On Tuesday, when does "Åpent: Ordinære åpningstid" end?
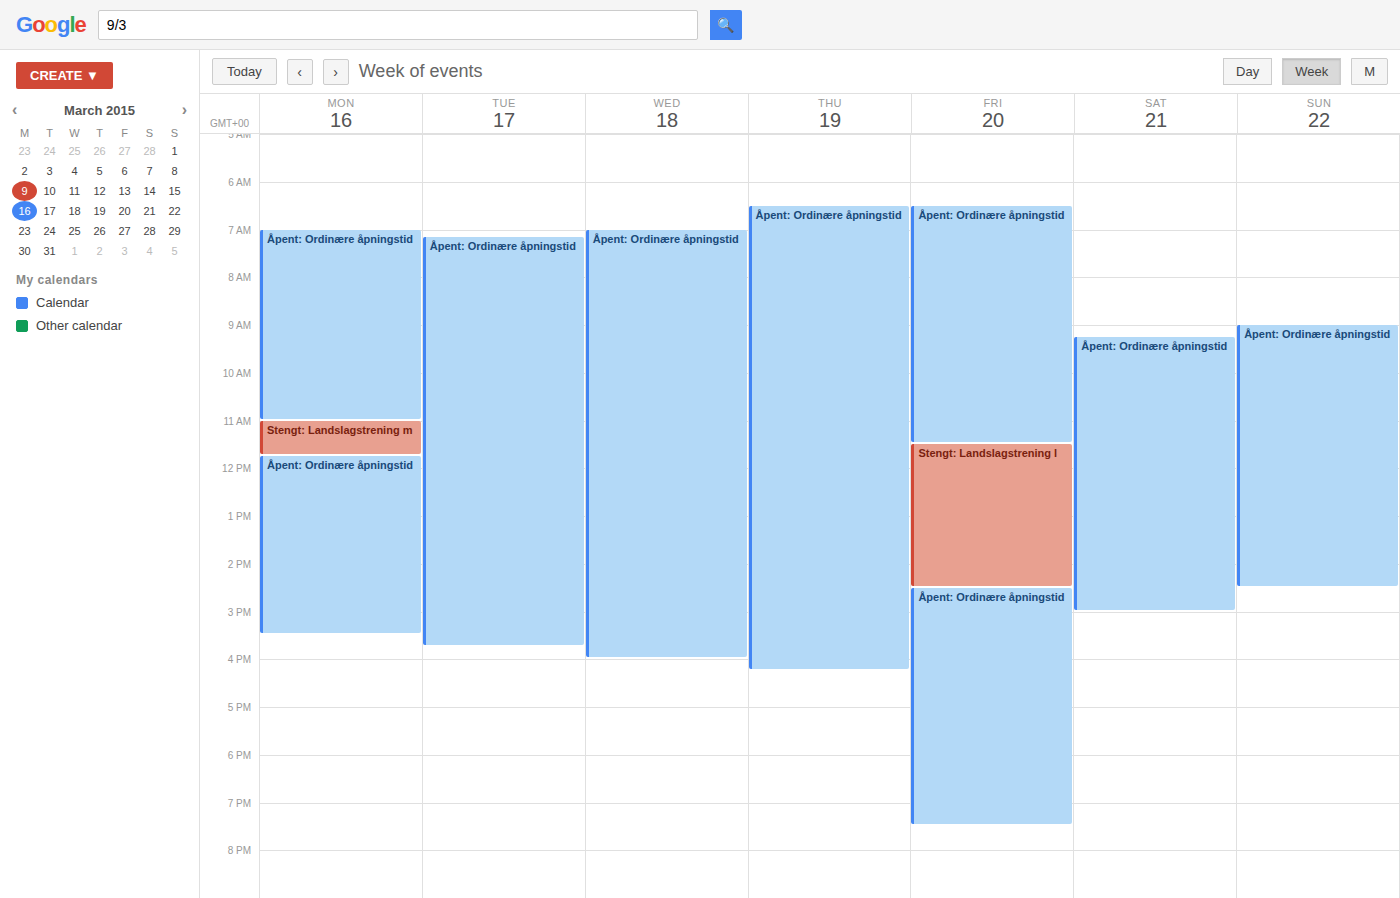
3:45 PM